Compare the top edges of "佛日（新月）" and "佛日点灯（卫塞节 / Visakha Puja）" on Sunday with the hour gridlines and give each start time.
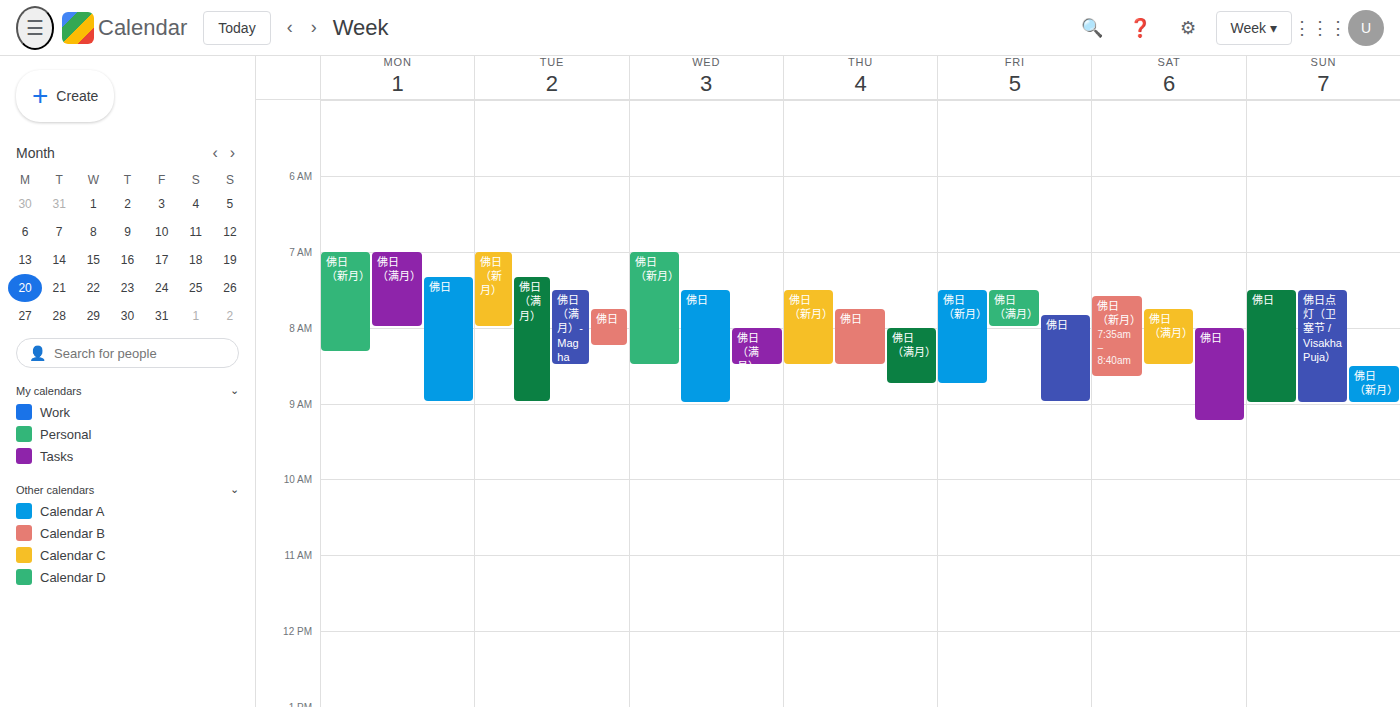
"佛日（新月）": 8:30 AM, halfway between the 8 AM and 9 AM lines. "佛日点灯（卫塞节 / Visakha Puja）": 7:30 AM, halfway between the 7 AM and 8 AM lines.